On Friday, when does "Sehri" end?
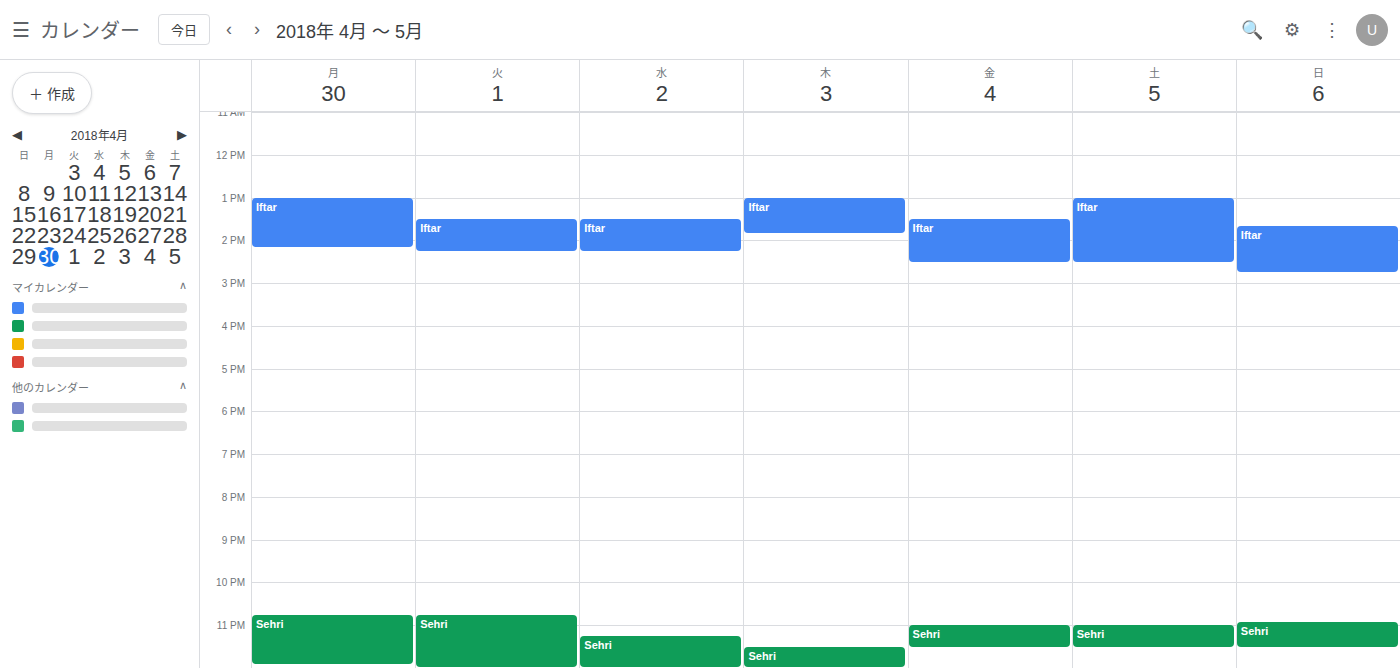
11:30 PM